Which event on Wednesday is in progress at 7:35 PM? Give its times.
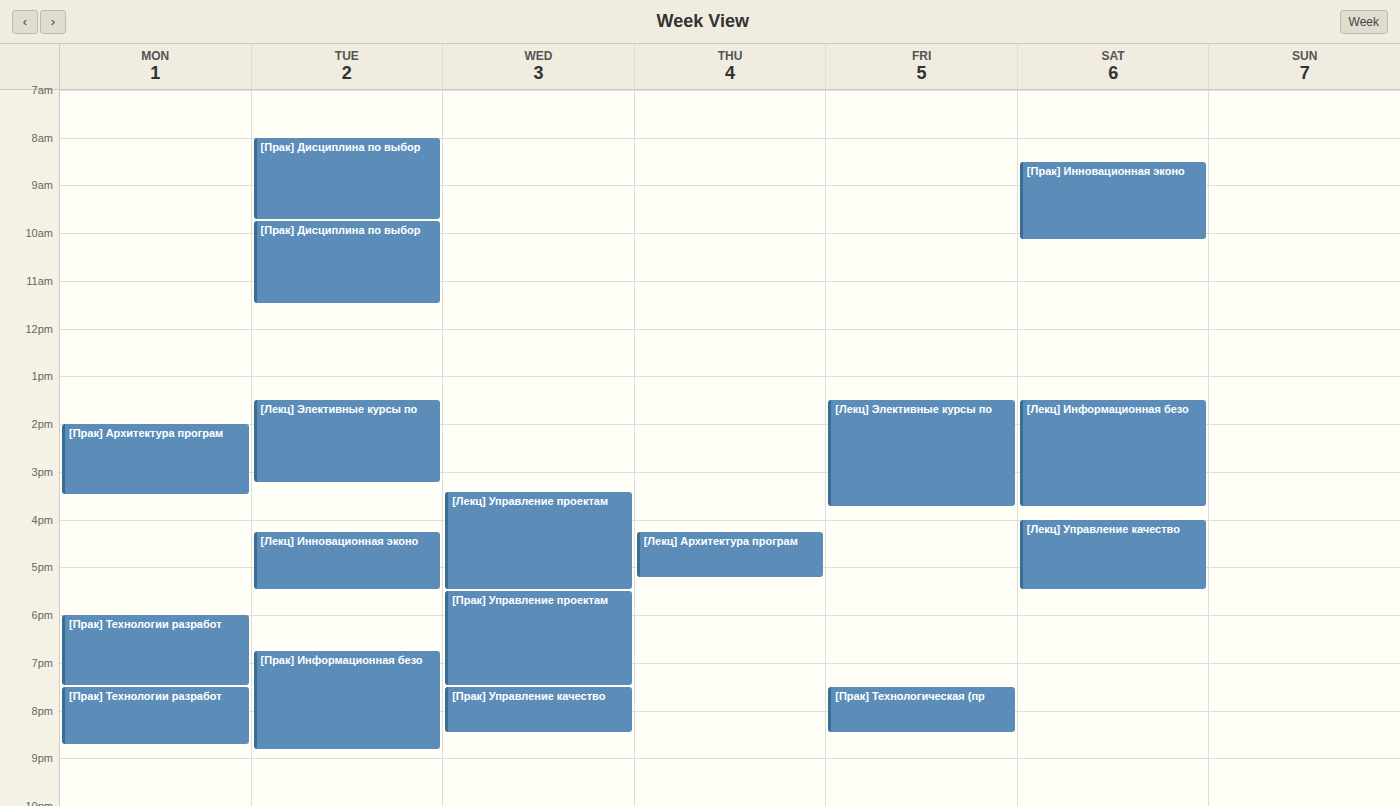
"[Прак] Управление качество", 7:30 PM to 8:30 PM